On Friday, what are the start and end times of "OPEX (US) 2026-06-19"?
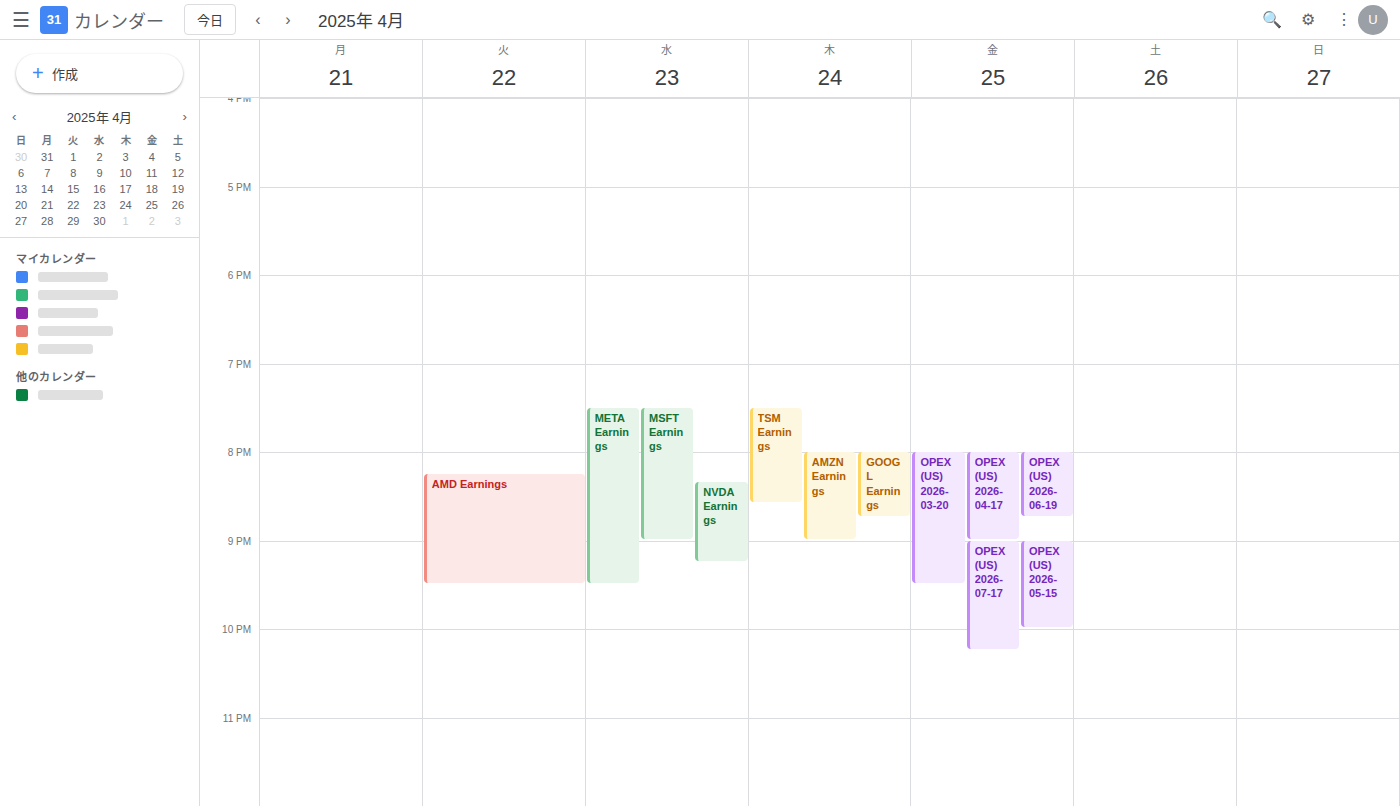
20:00 to 20:45